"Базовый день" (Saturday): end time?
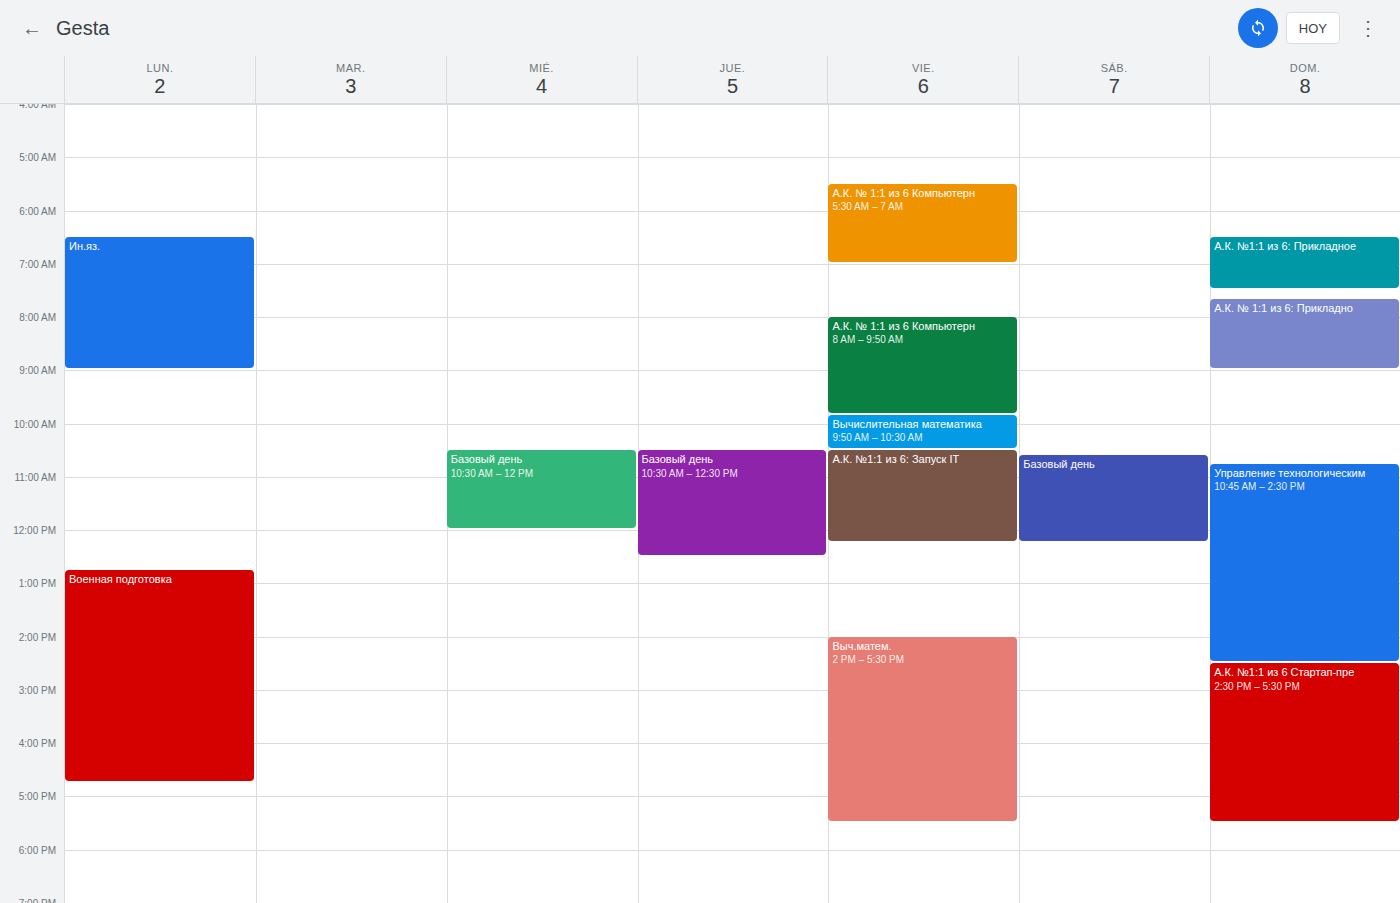
12:15